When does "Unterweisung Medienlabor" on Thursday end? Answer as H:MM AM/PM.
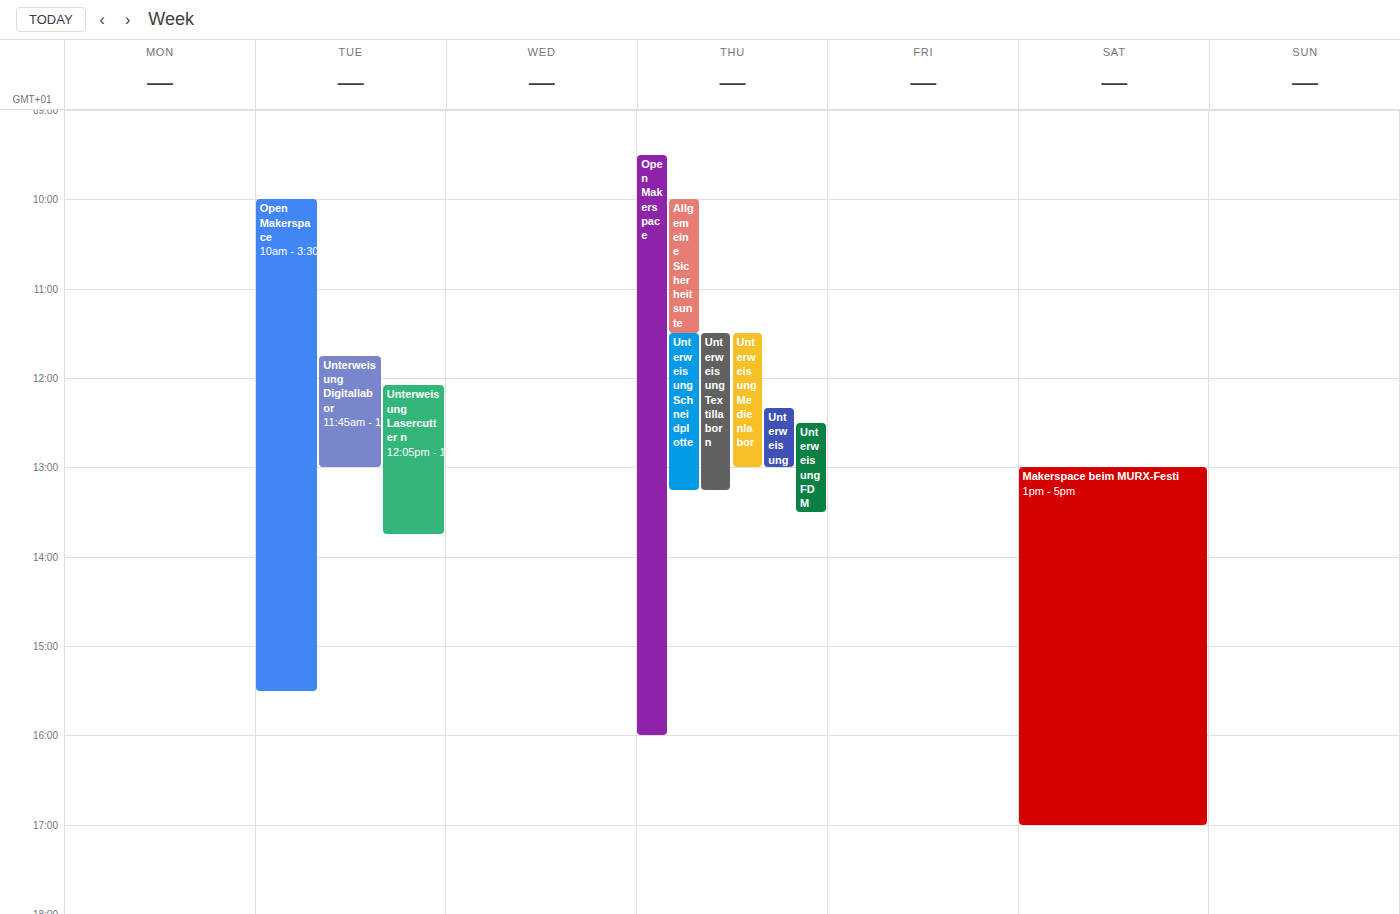
1:00 PM